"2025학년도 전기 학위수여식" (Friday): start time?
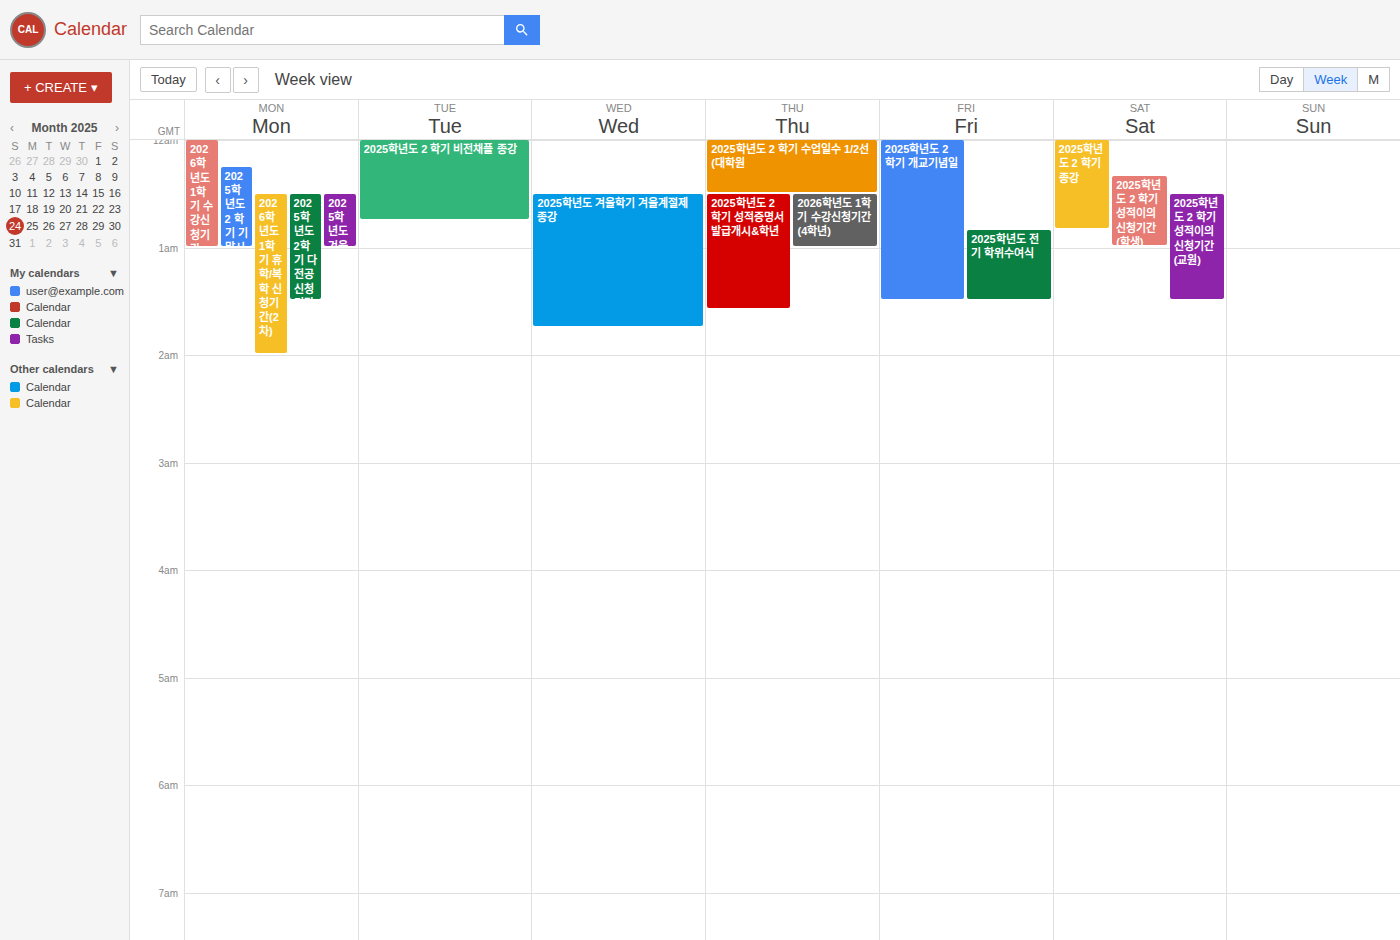
12:50 AM